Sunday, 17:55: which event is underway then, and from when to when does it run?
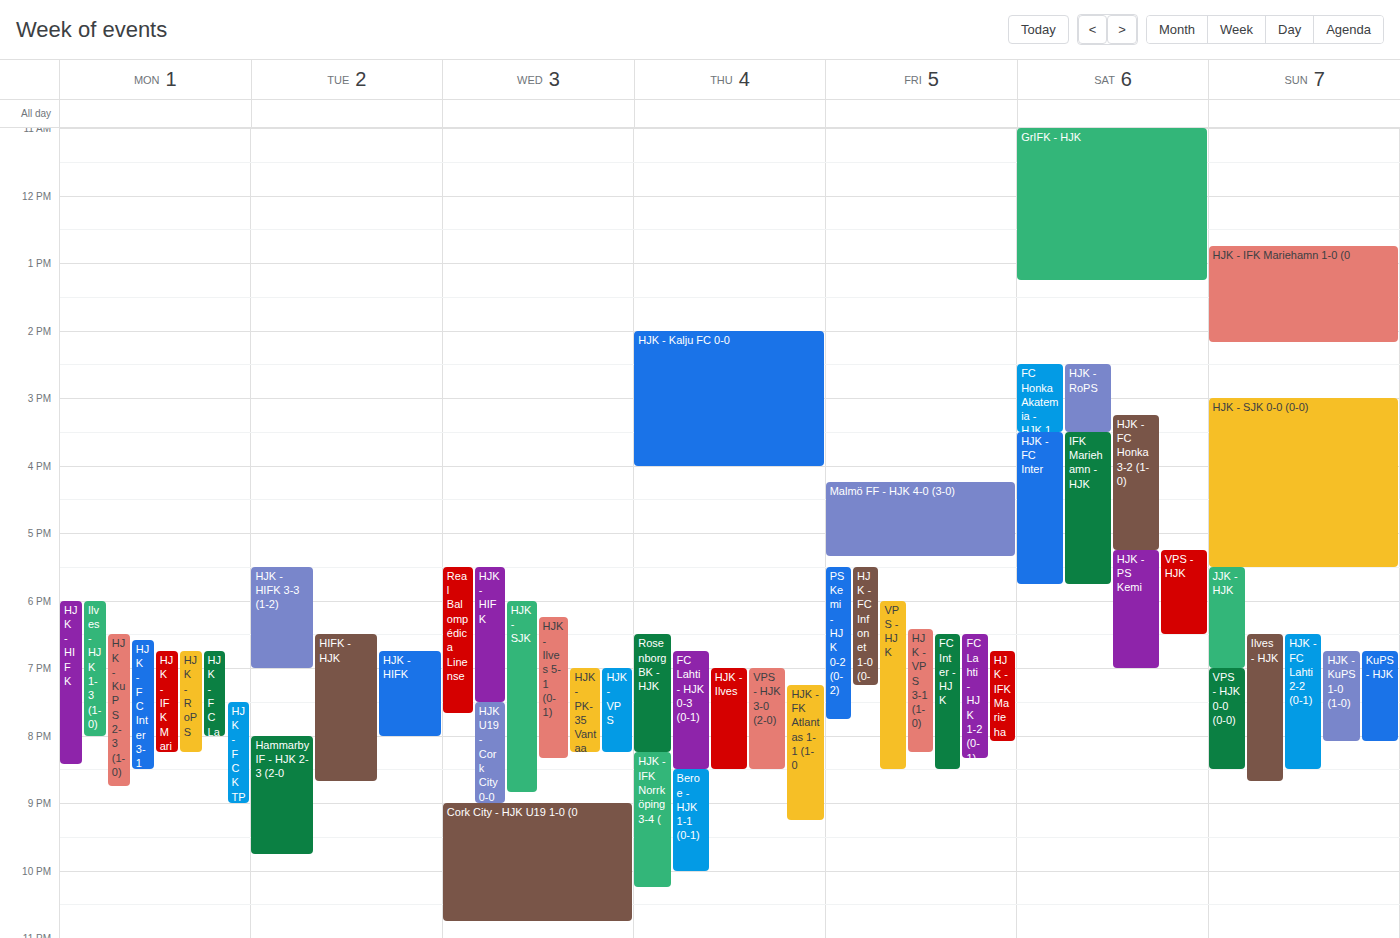
"JJK - HJK", 17:30 to 19:00